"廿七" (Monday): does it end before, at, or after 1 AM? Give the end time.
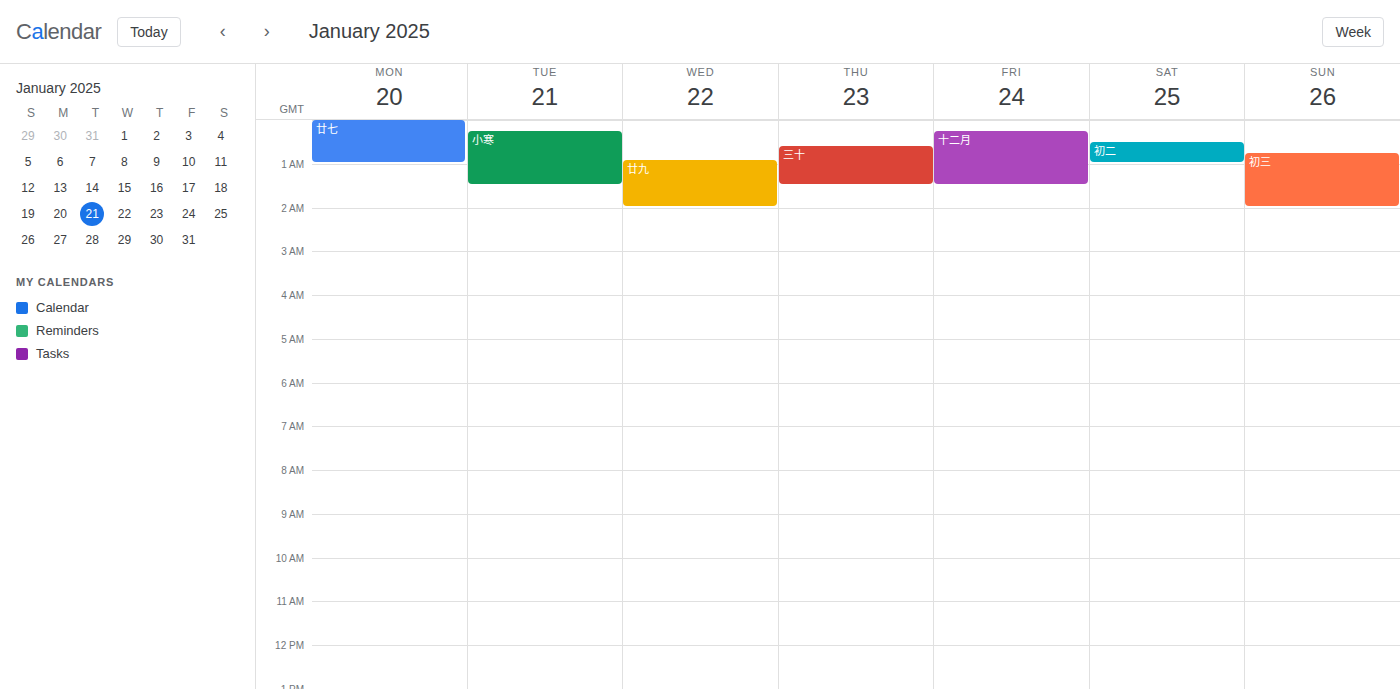
1:00 AM -- exactly at 1 AM, on the 1 AM line.